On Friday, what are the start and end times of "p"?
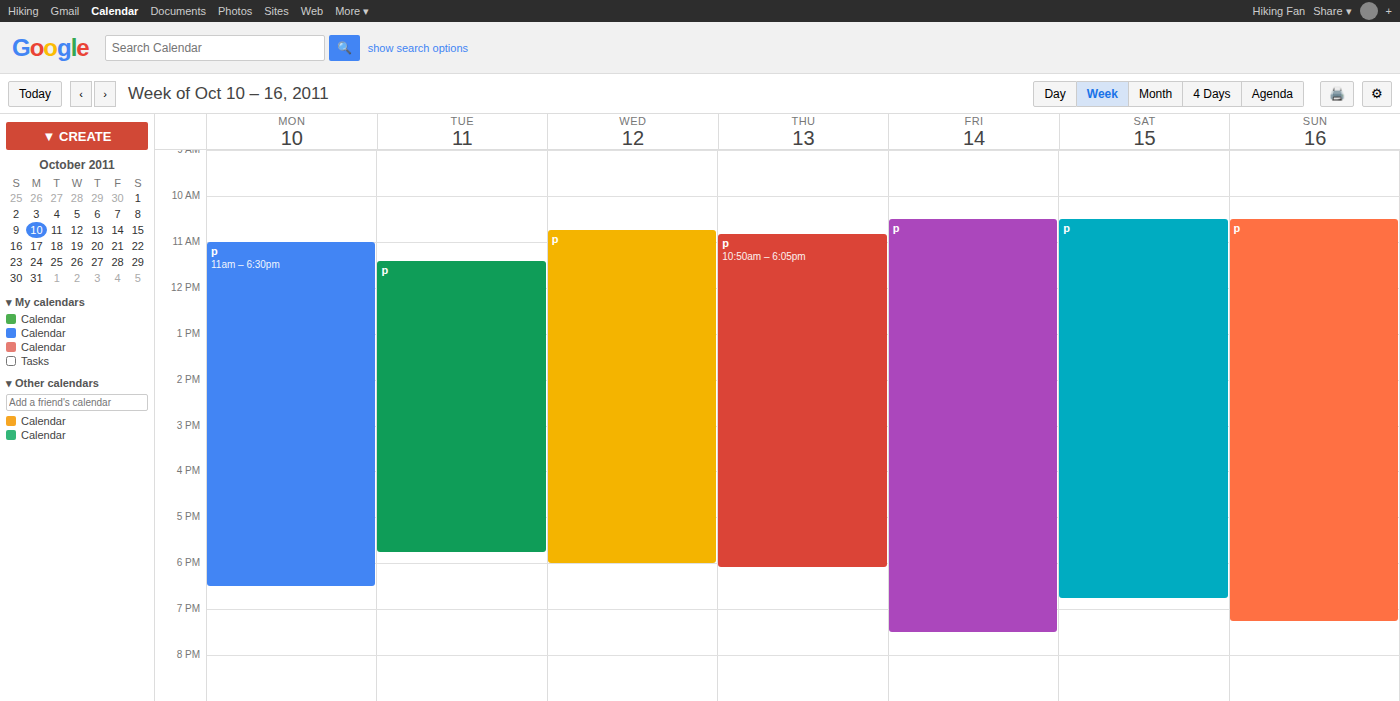
10:30 to 19:30